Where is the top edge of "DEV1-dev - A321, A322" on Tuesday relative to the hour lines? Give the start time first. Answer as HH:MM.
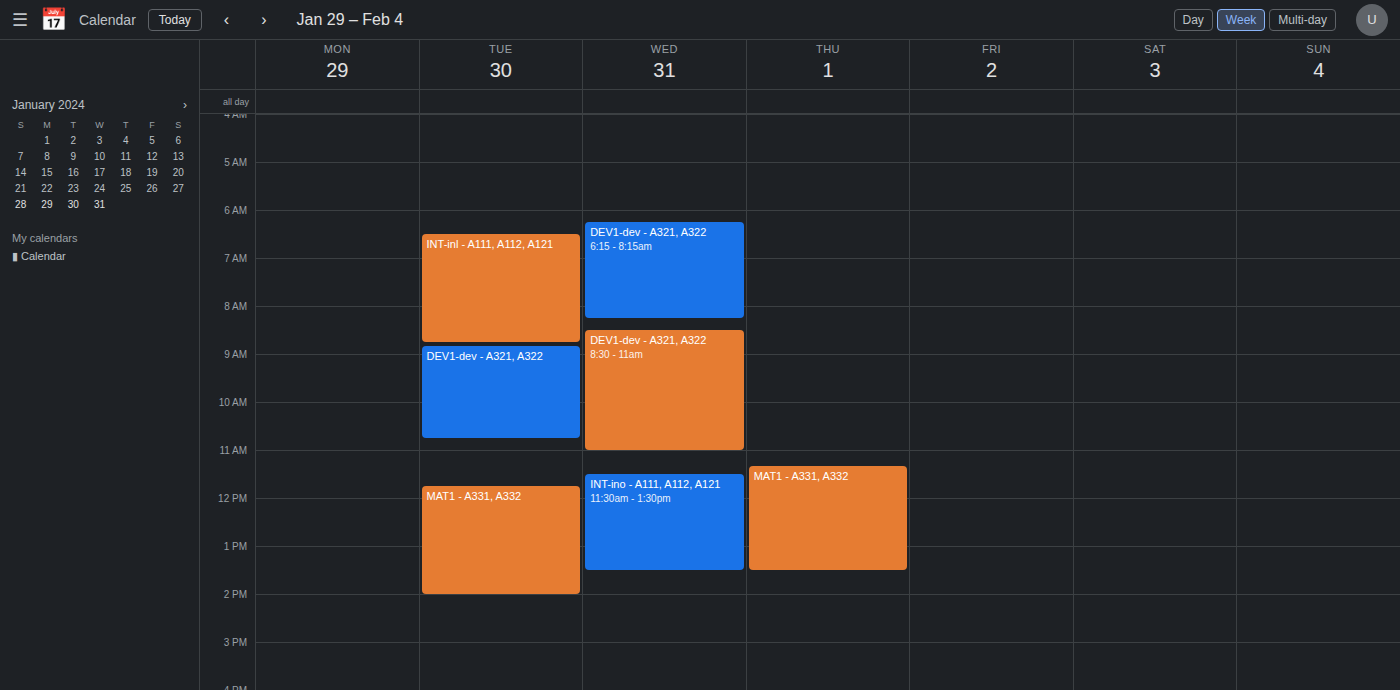
08:50 -- neither: 50 minutes below the 08:00 line and 10 minutes above the 09:00 line.